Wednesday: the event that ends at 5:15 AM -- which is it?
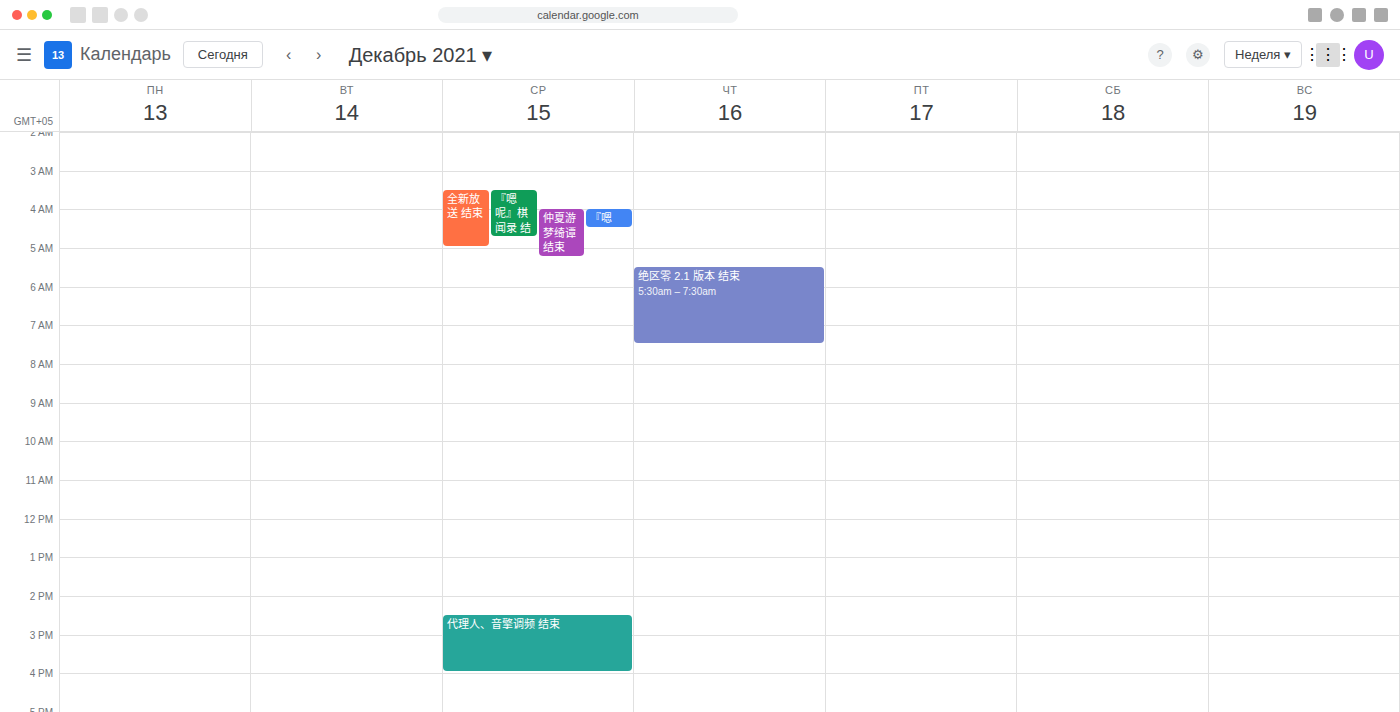
"仲夏游梦绮谭 结束"